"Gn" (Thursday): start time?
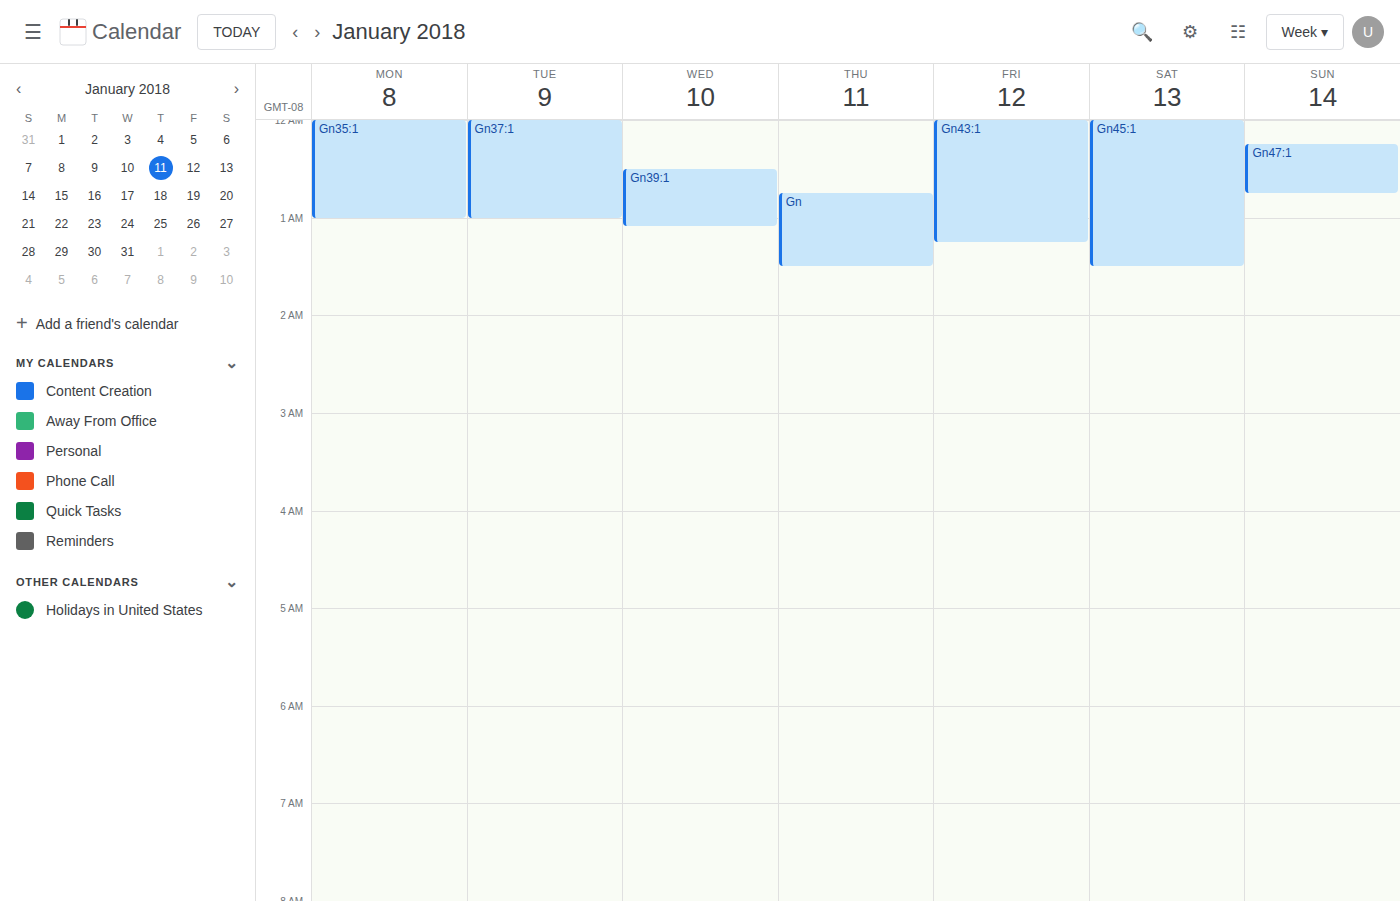
12:45 AM